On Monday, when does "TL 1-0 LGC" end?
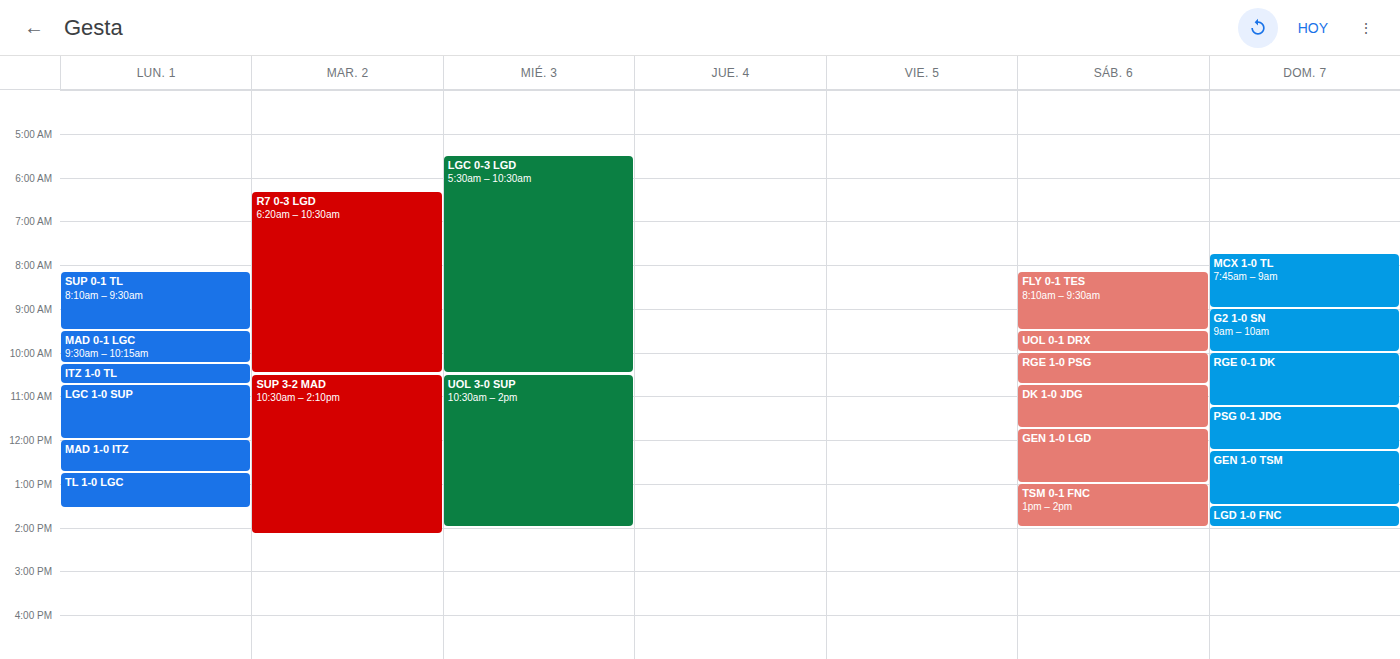
1:35 PM